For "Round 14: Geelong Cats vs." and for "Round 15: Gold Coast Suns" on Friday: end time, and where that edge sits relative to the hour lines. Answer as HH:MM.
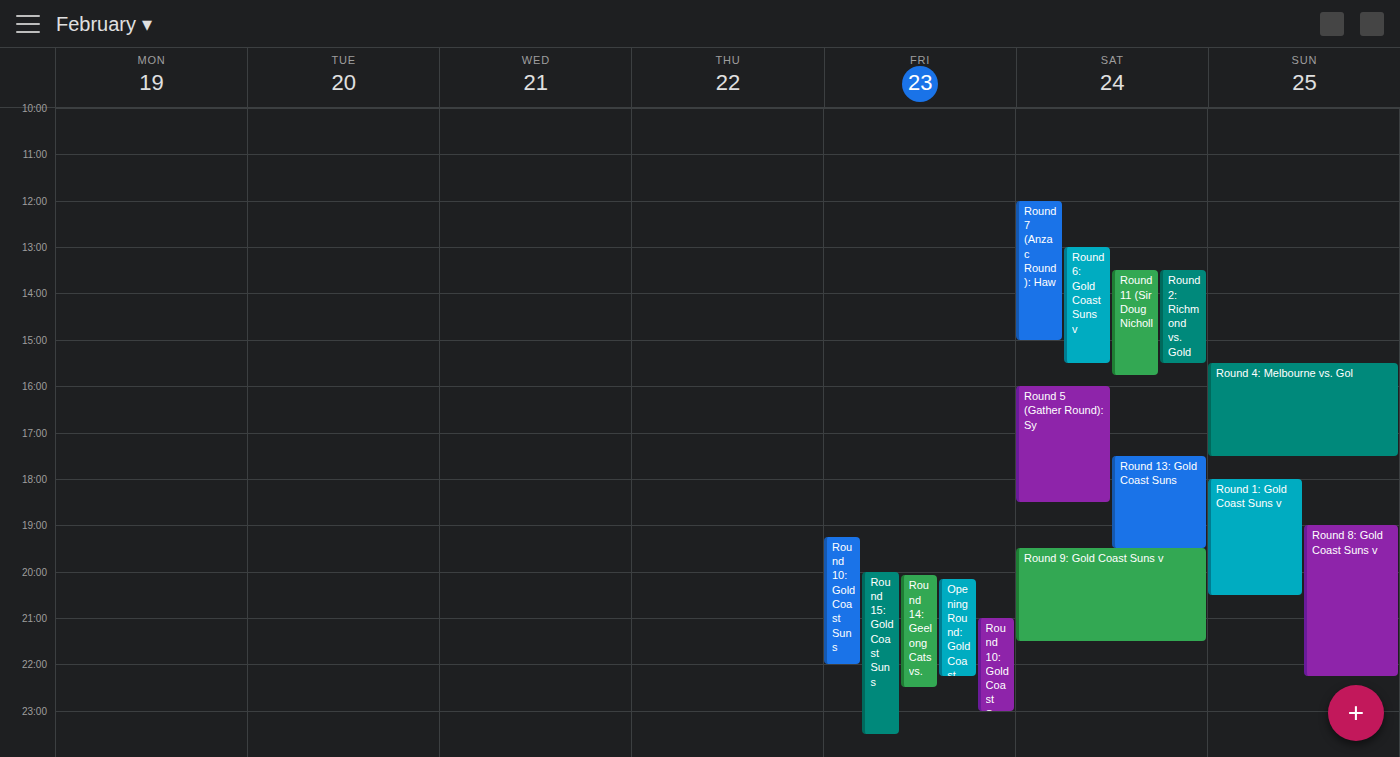
"Round 14: Geelong Cats vs.": 22:30, halfway between the 22:00 and 23:00 lines. "Round 15: Gold Coast Suns": 23:30, halfway between the 23:00 and 24:00 lines.